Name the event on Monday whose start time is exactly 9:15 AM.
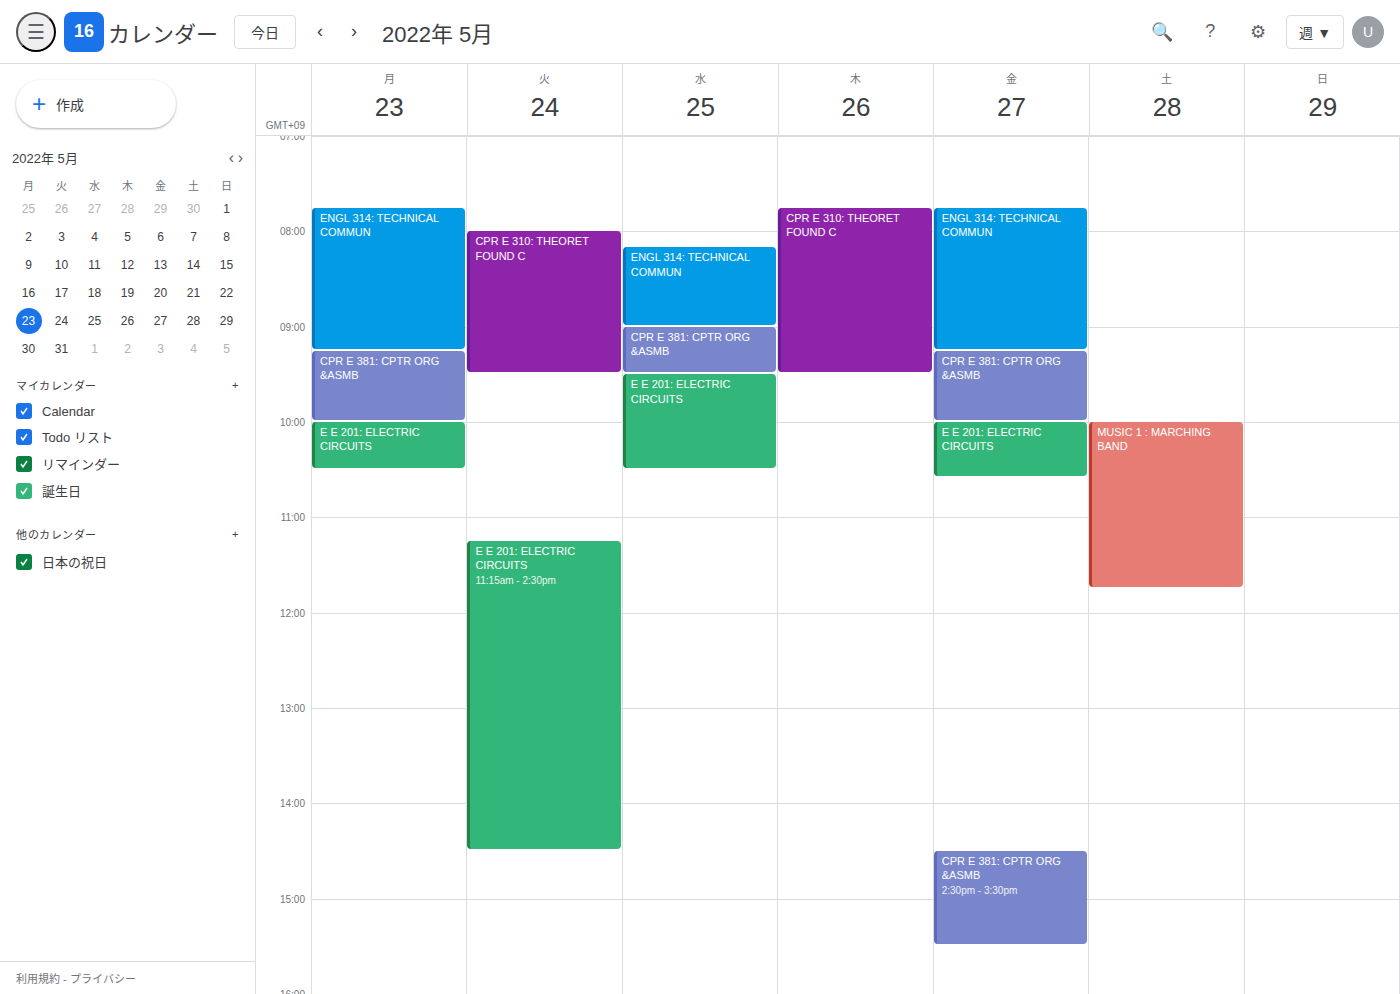
"CPR E 381: CPTR ORG &ASMB"